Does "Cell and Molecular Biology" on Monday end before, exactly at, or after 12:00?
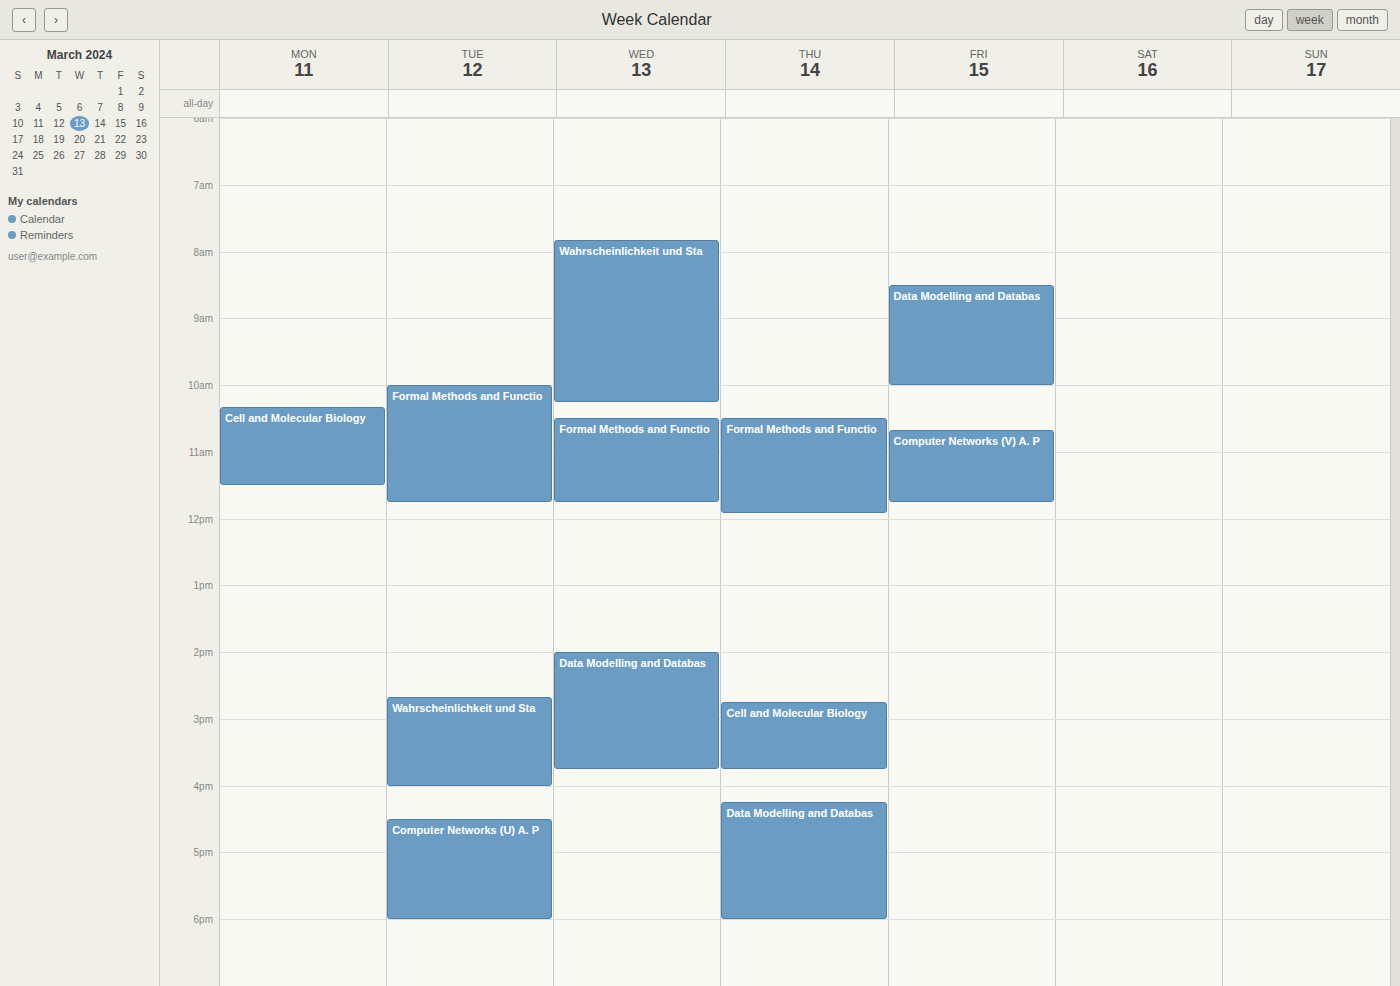
11:30 -- before 12:00, 30 minutes above the 12:00 line.